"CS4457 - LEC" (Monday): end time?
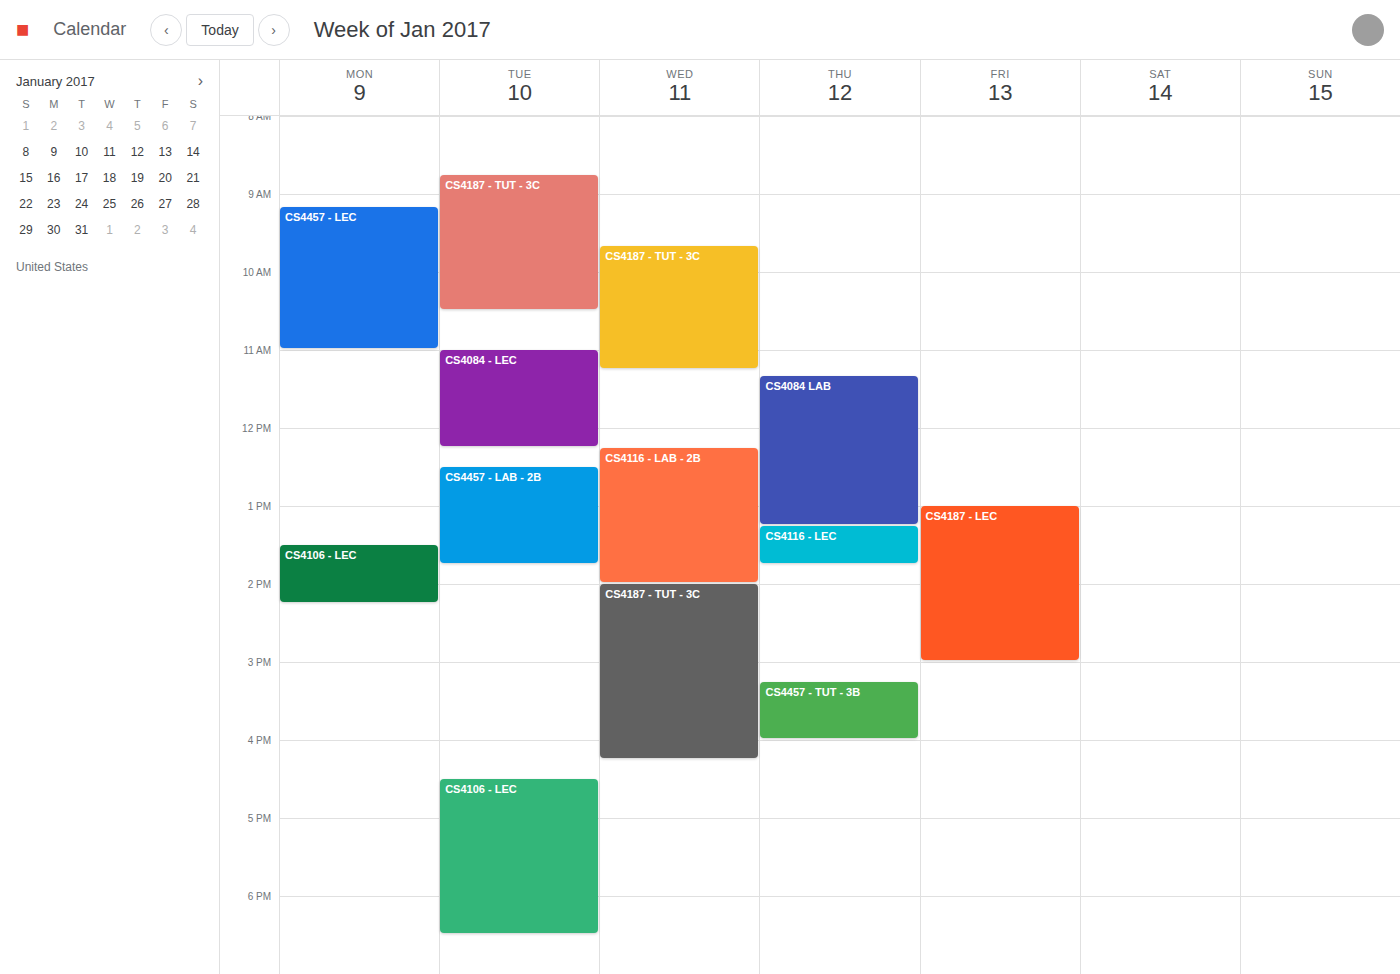
11:00